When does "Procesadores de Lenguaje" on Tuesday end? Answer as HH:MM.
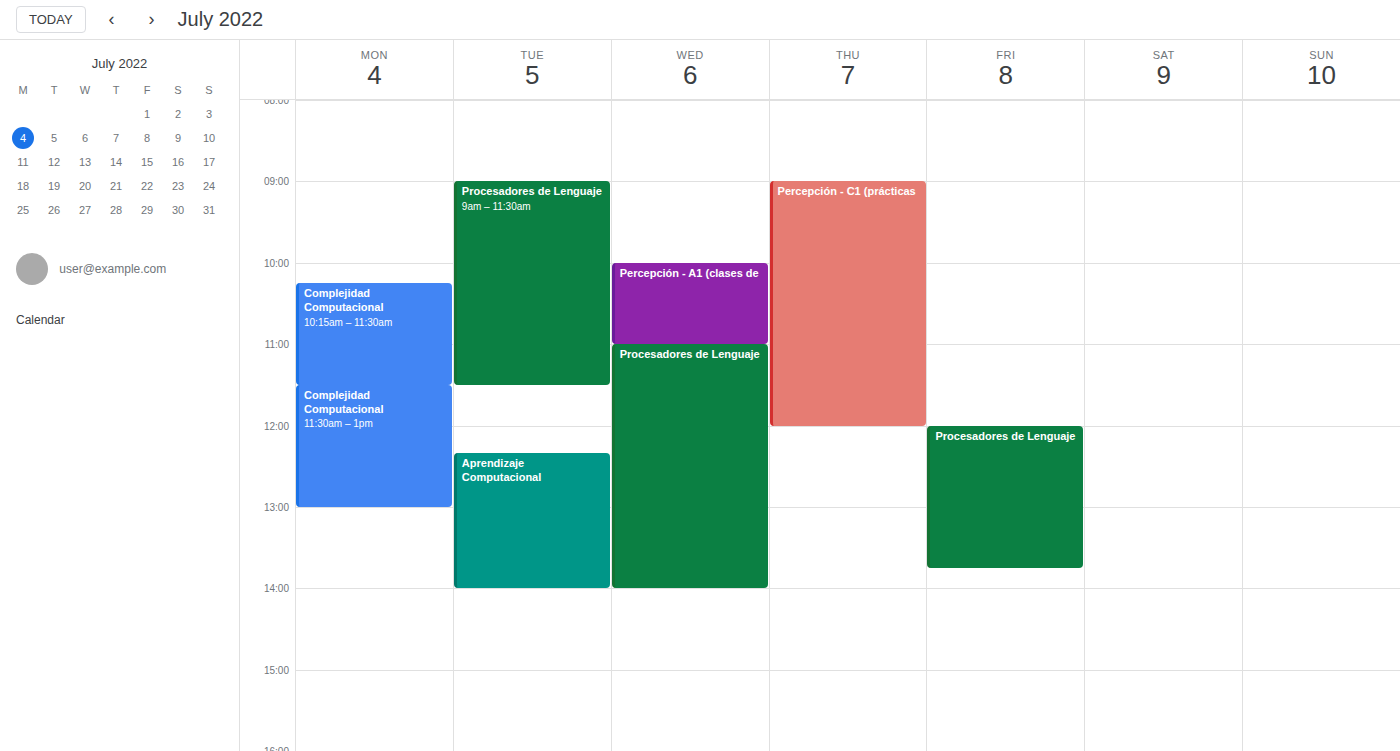
11:30